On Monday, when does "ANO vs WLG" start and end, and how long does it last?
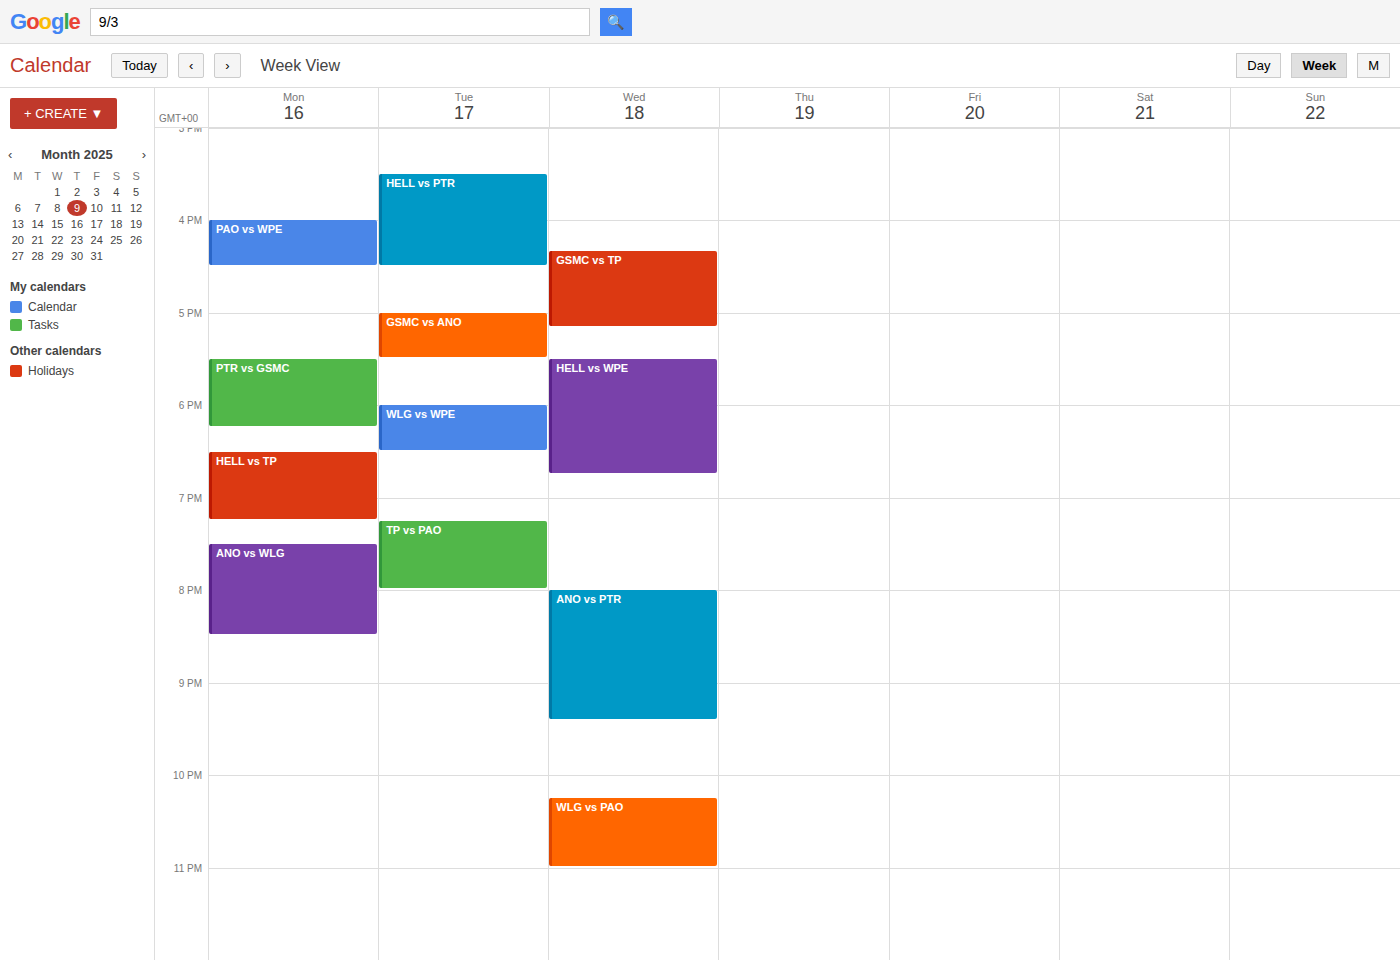
7:30 PM to 8:30 PM, 1 hour